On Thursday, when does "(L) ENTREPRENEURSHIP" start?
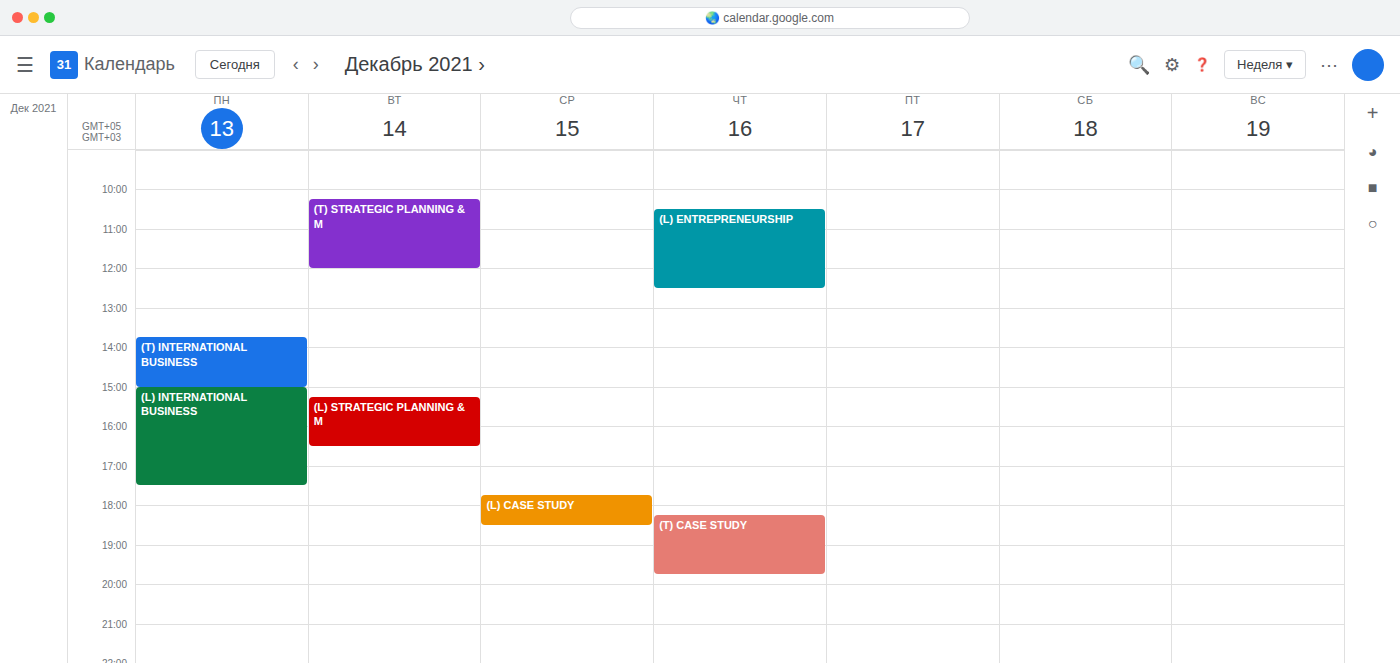
10:30 AM